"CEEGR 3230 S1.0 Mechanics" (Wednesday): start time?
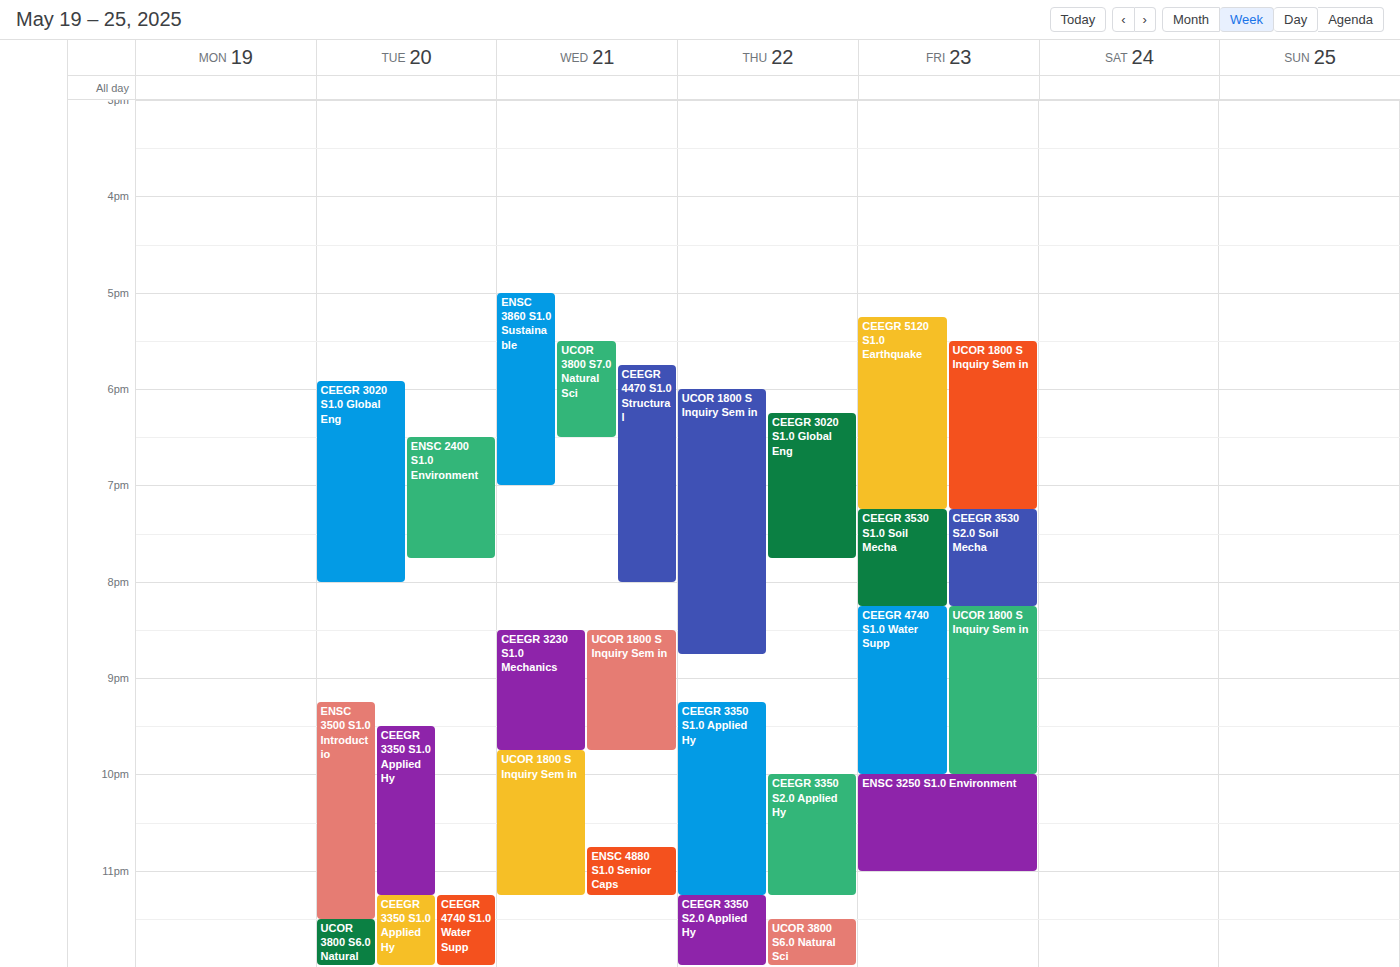
8:30 PM